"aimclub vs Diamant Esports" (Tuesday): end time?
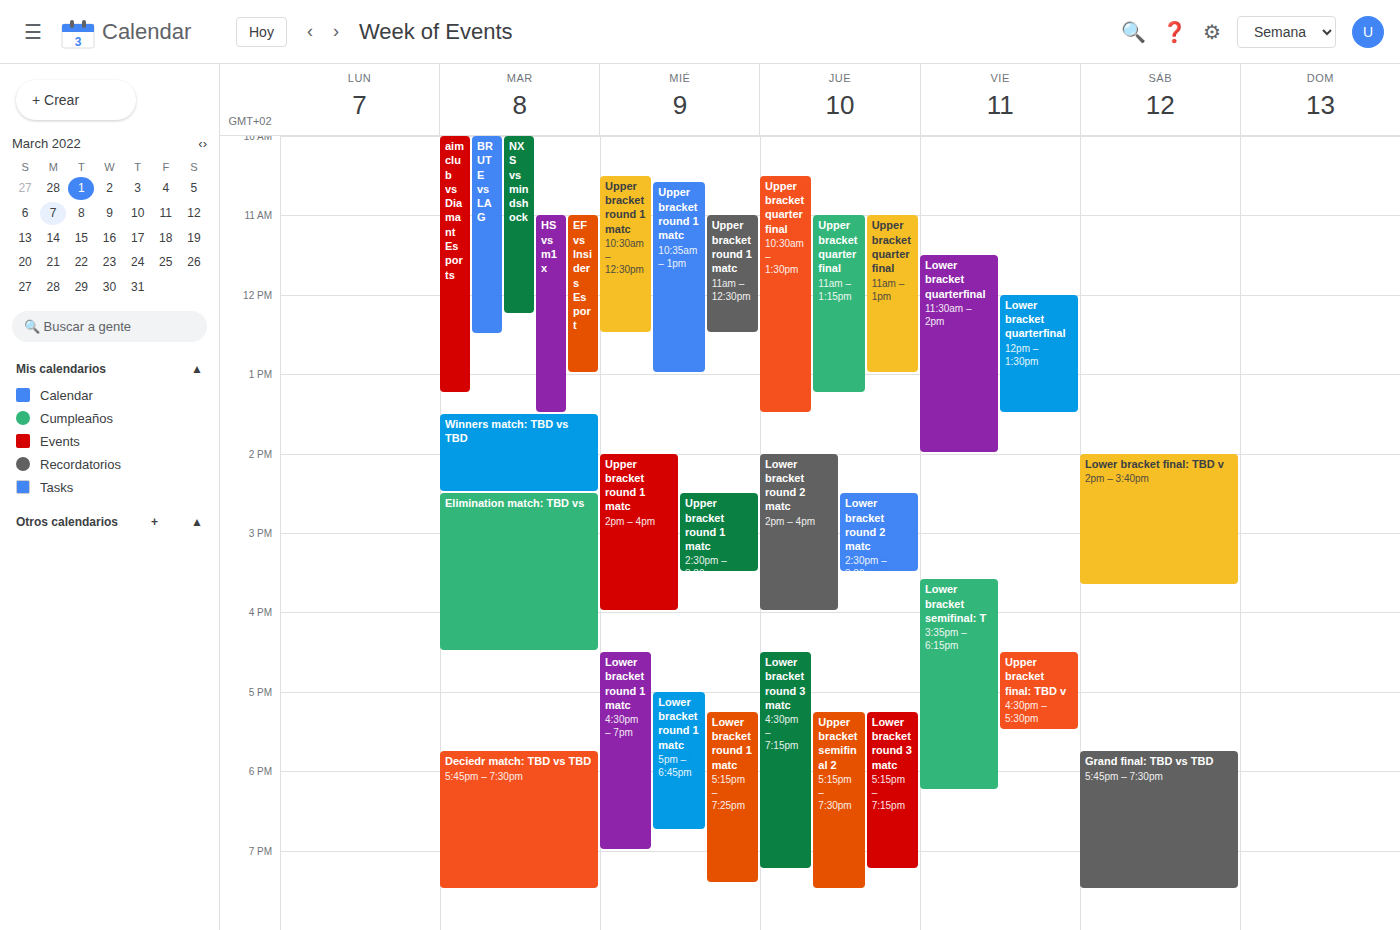
1:15 PM